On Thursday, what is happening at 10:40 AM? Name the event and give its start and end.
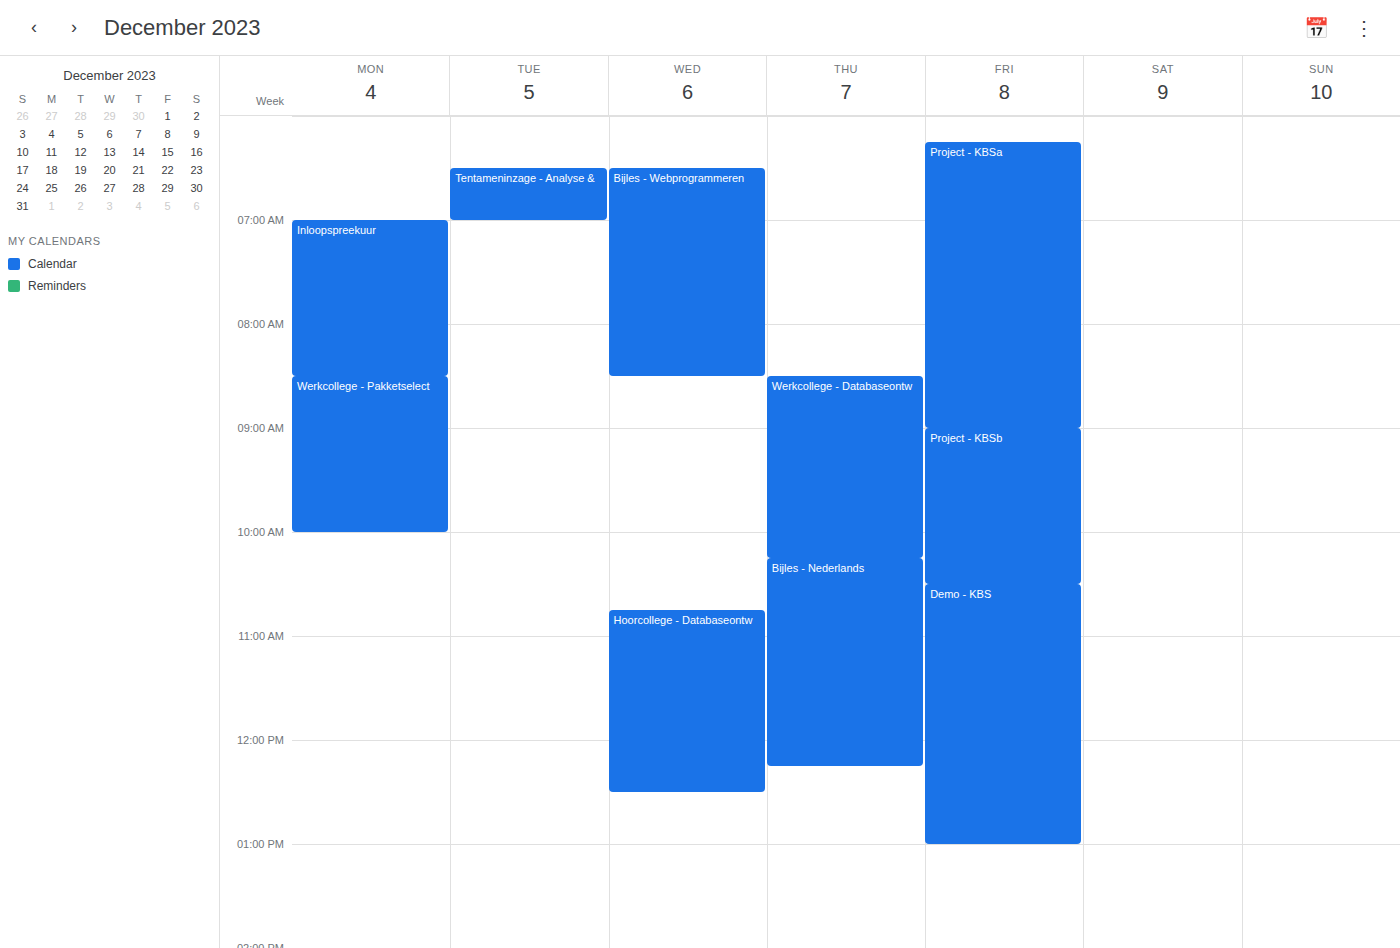
"Bijles - Nederlands", 10:15 AM to 12:15 PM